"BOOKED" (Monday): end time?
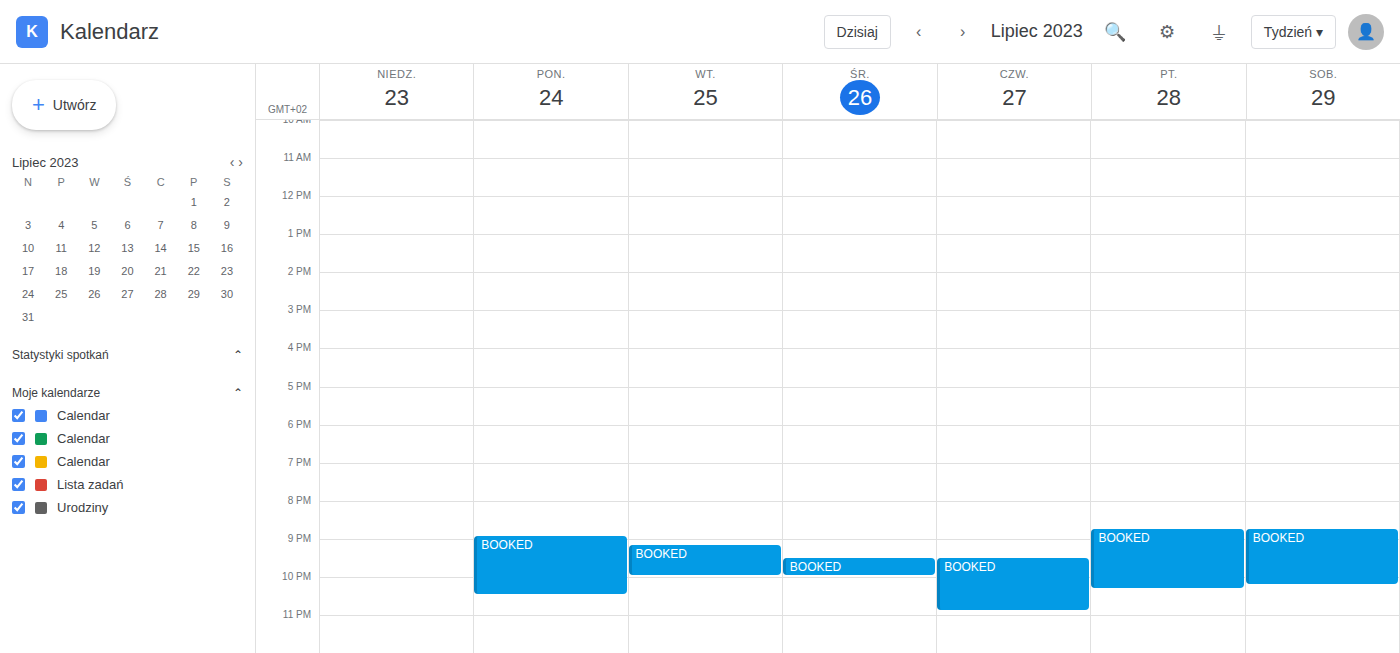
22:30